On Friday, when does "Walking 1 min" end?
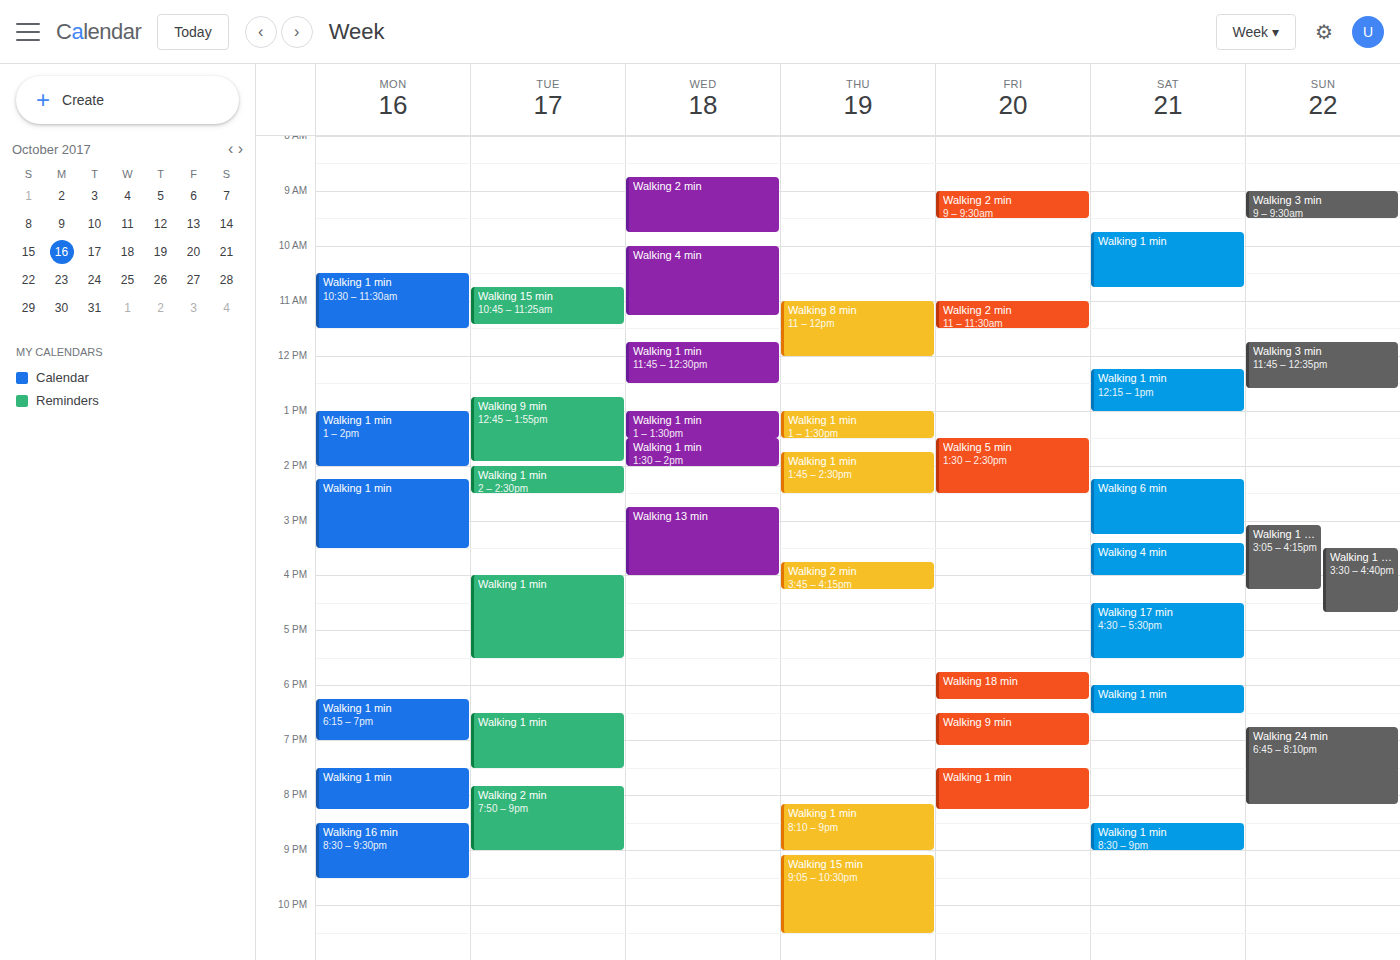
8:15 PM